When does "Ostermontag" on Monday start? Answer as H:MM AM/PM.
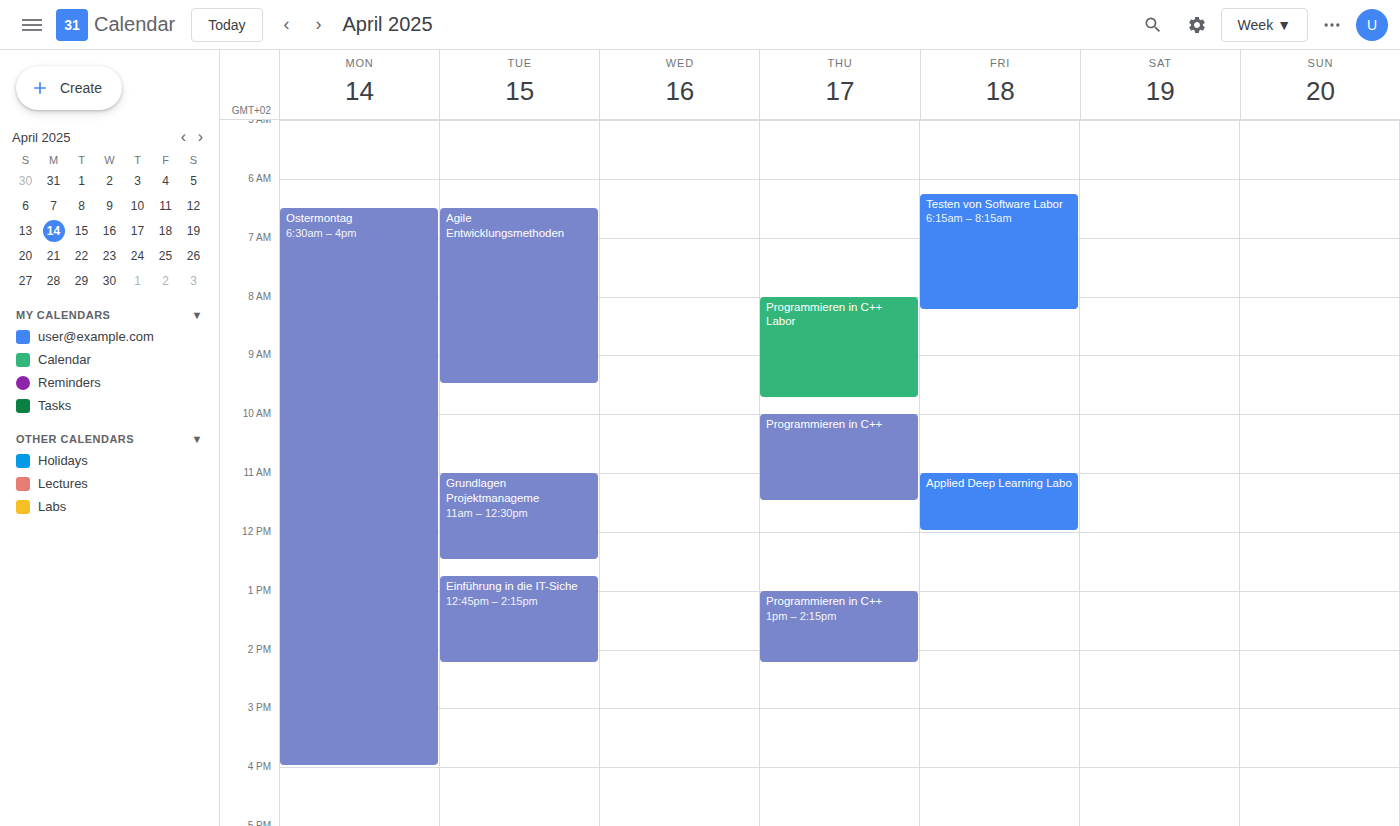
6:30 AM